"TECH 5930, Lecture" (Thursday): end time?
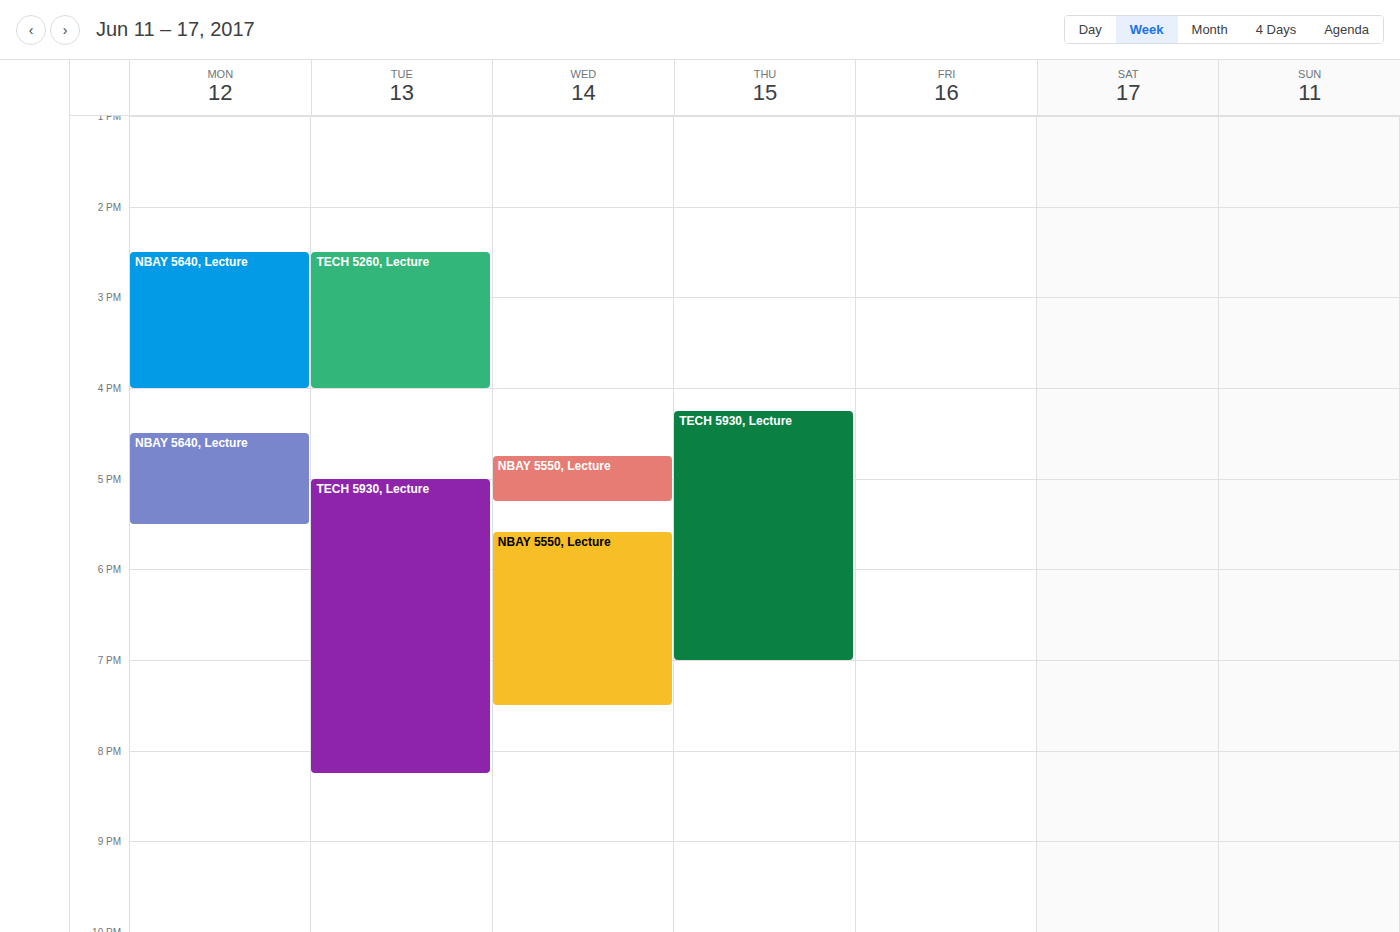
7:00 PM